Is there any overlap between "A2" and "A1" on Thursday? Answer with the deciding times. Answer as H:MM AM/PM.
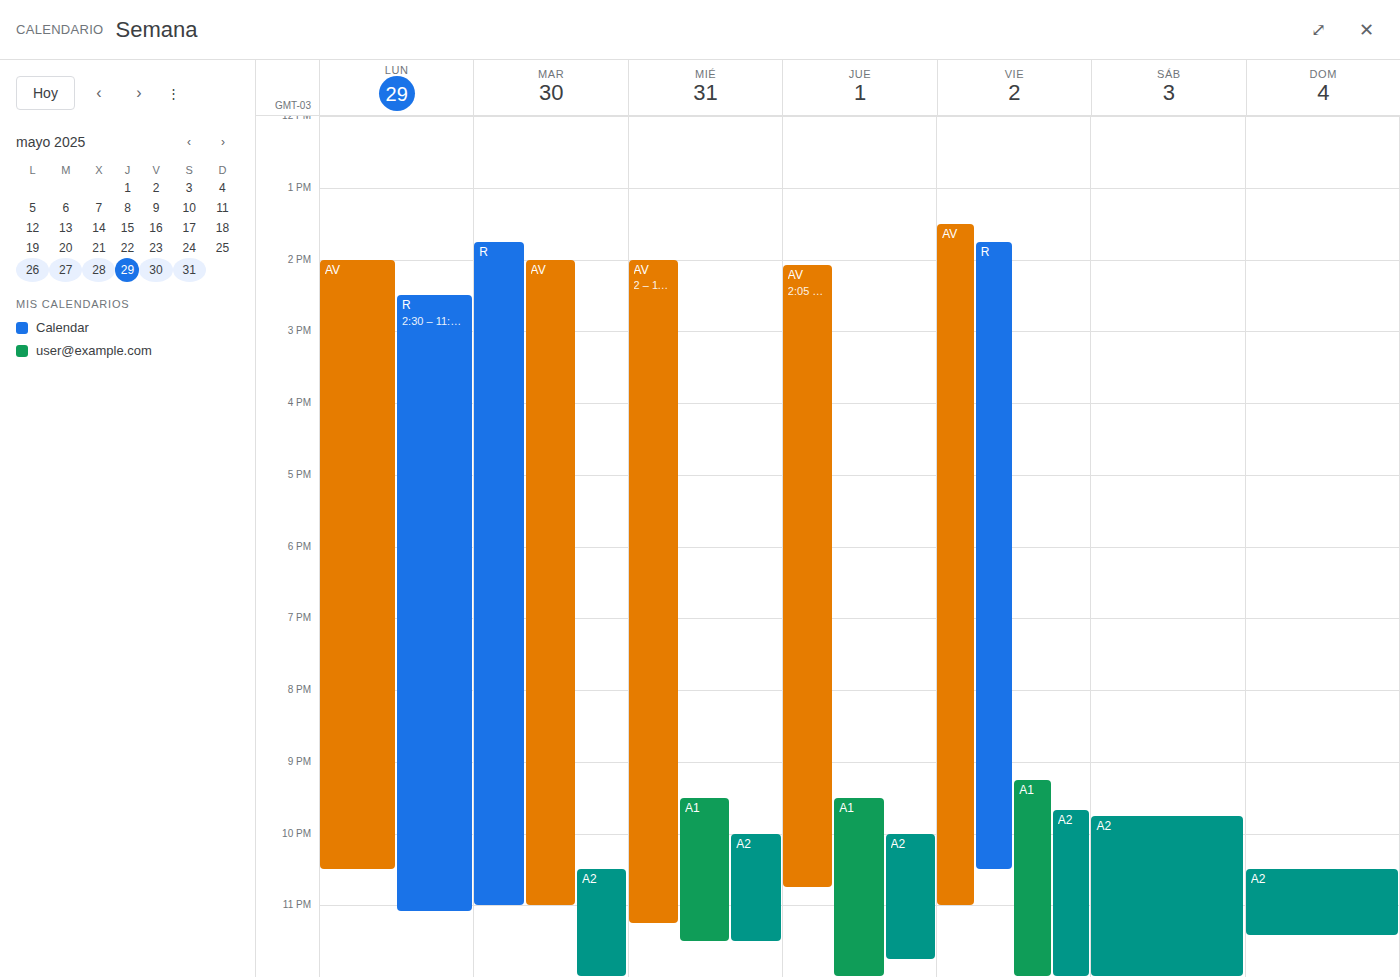
"A2" runs 10:00 PM to 11:45 PM, inside "A1" -- they overlap.